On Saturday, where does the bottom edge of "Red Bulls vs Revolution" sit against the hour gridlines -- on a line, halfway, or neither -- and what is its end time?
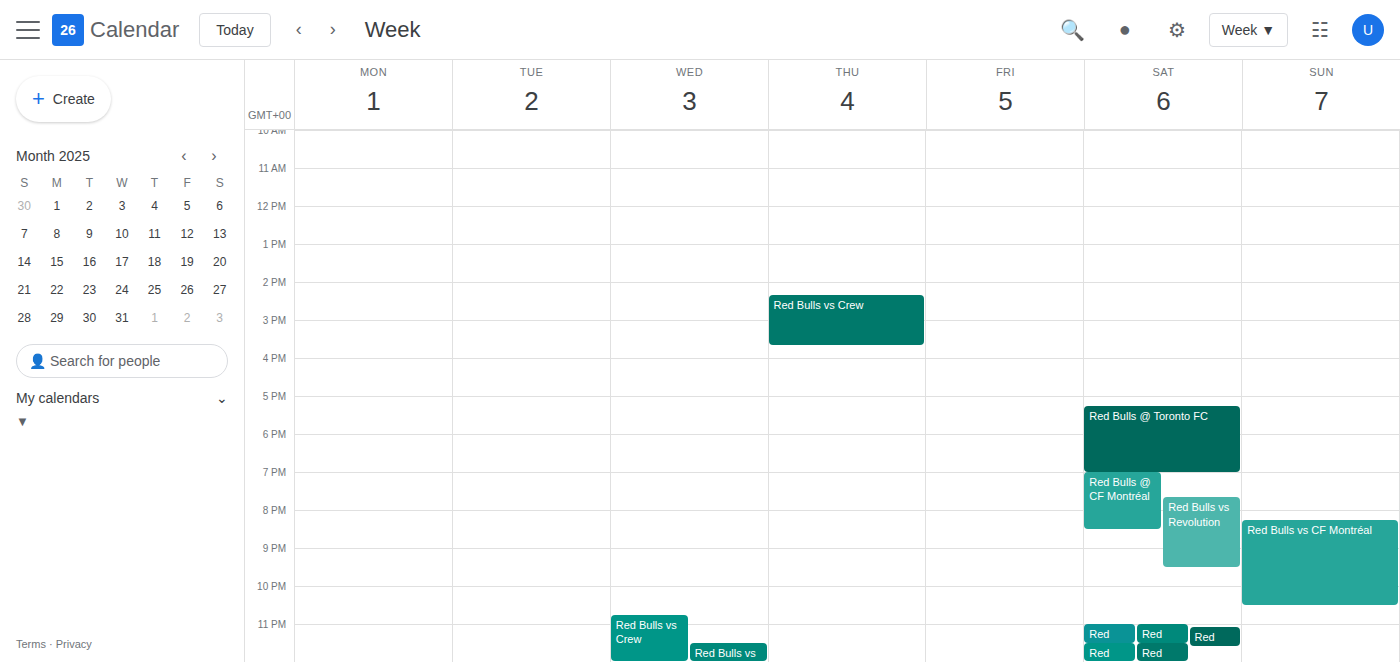
9:30 PM -- halfway between the 9 PM and 10 PM lines.